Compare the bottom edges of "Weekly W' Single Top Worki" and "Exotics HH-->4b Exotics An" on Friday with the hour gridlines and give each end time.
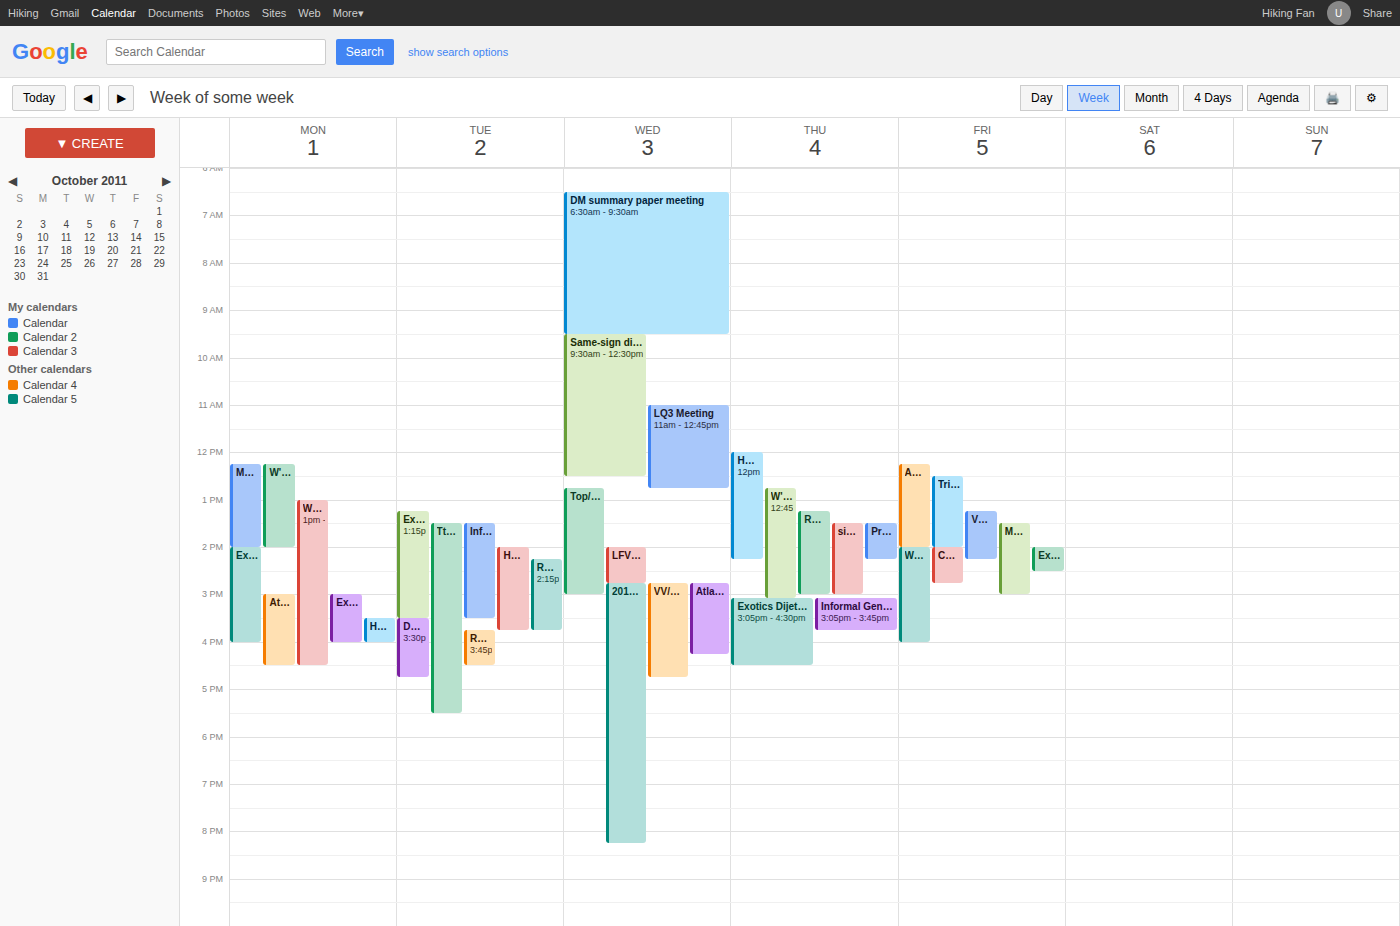
"Weekly W' Single Top Worki": 16:00, exactly on the 16:00 line. "Exotics HH-->4b Exotics An": 14:30, halfway between the 14:00 and 15:00 lines.